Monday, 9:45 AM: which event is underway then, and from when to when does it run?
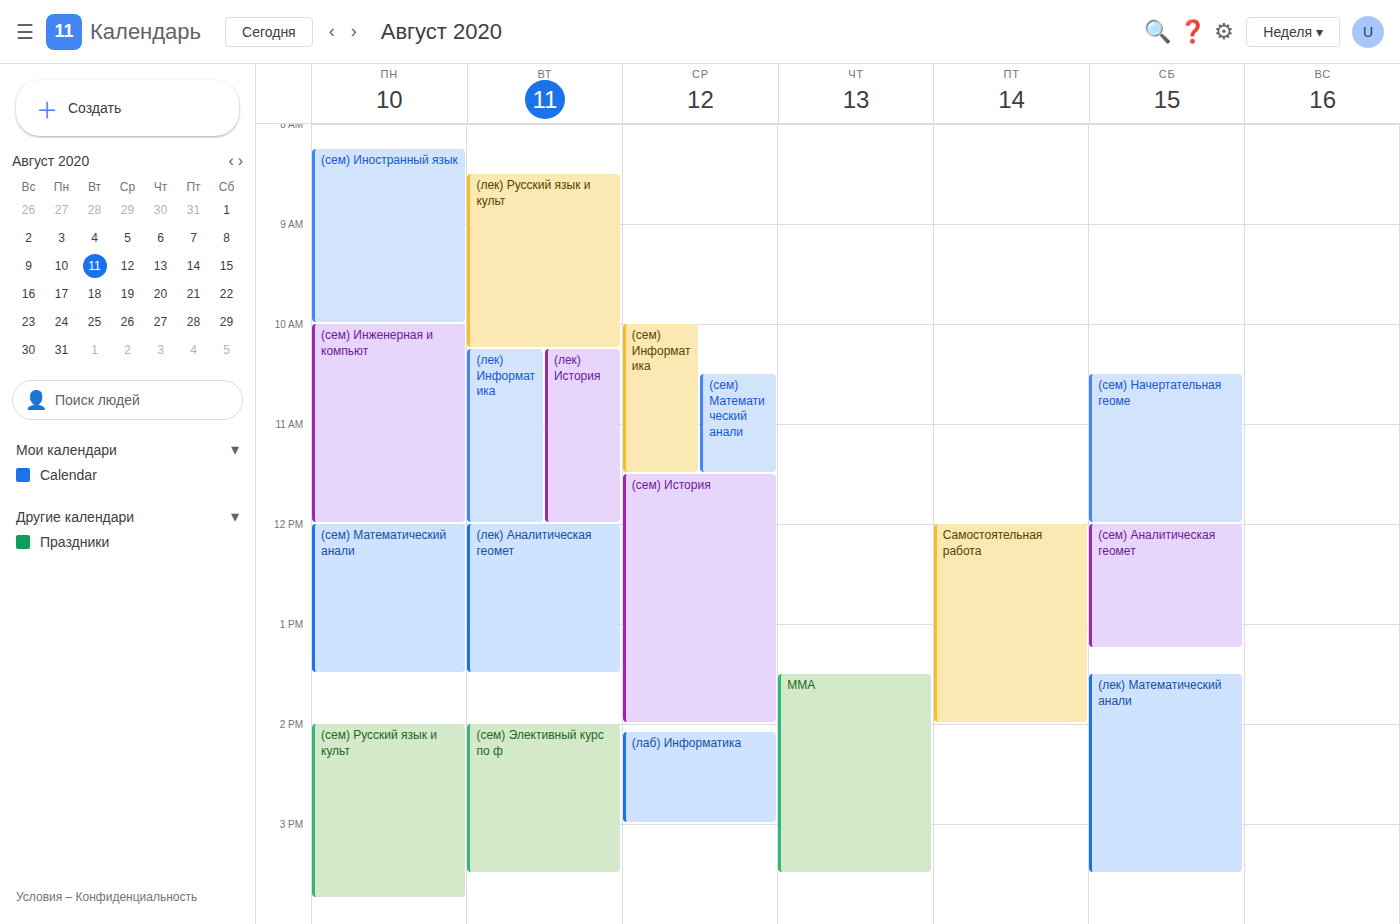
"(сем) Иностранный язык", 8:15 AM to 10:00 AM